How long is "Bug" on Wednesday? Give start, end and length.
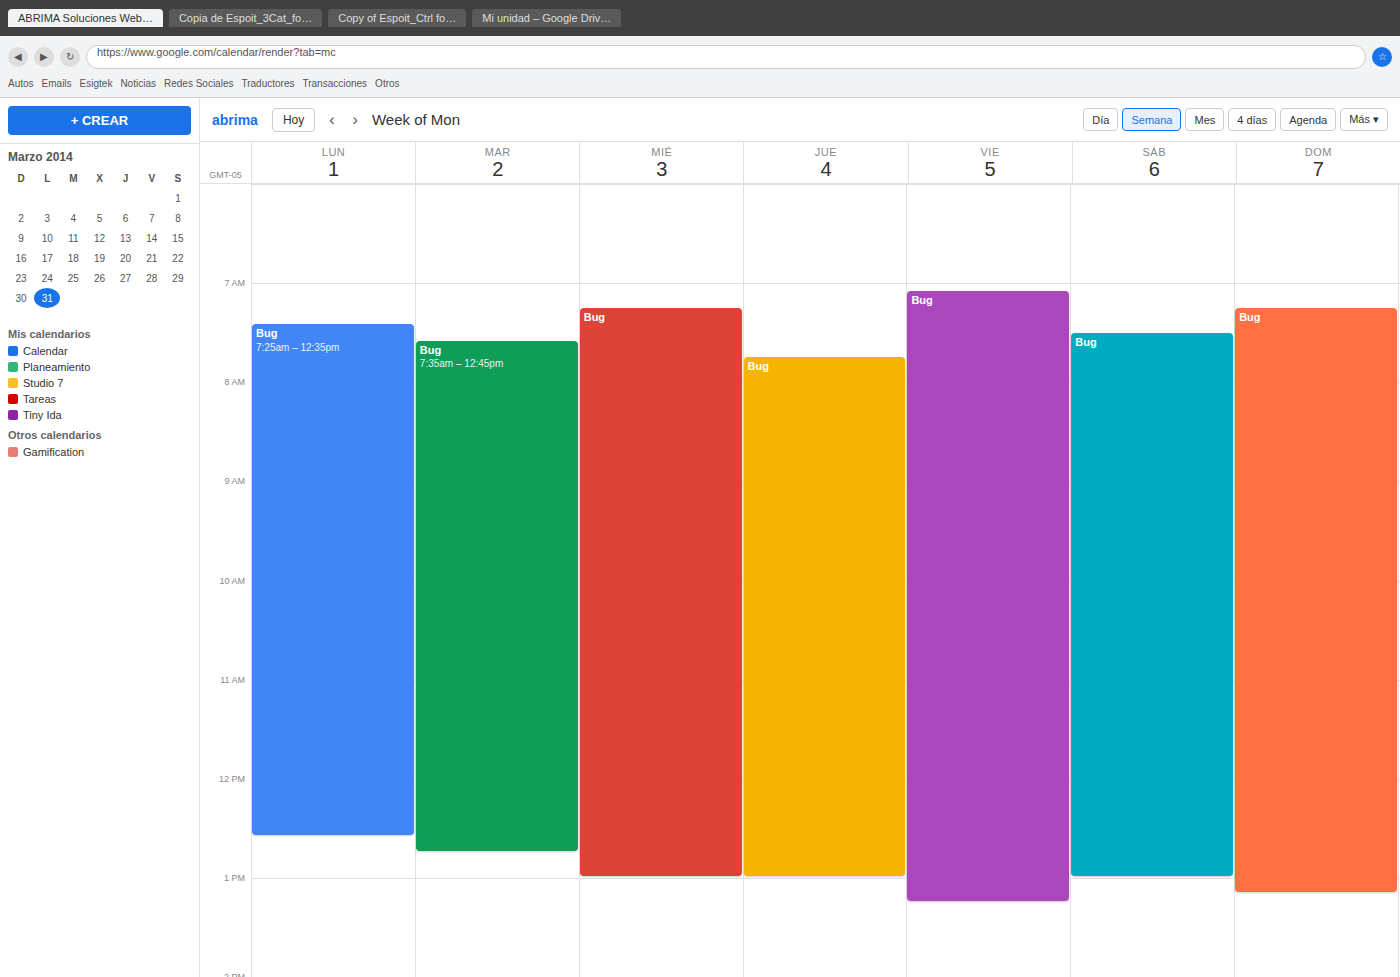
7:15 AM to 1:00 PM, 5 hours 45 minutes